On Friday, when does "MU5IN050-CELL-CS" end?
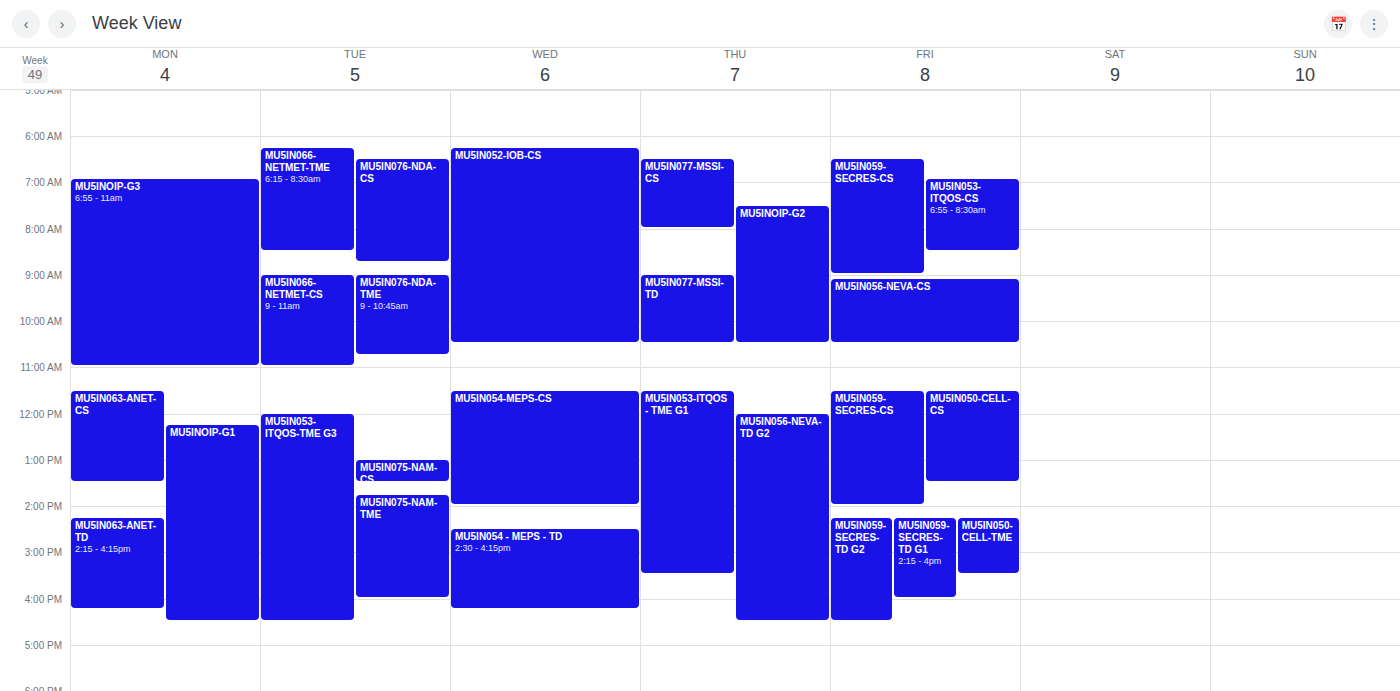
1:30 PM